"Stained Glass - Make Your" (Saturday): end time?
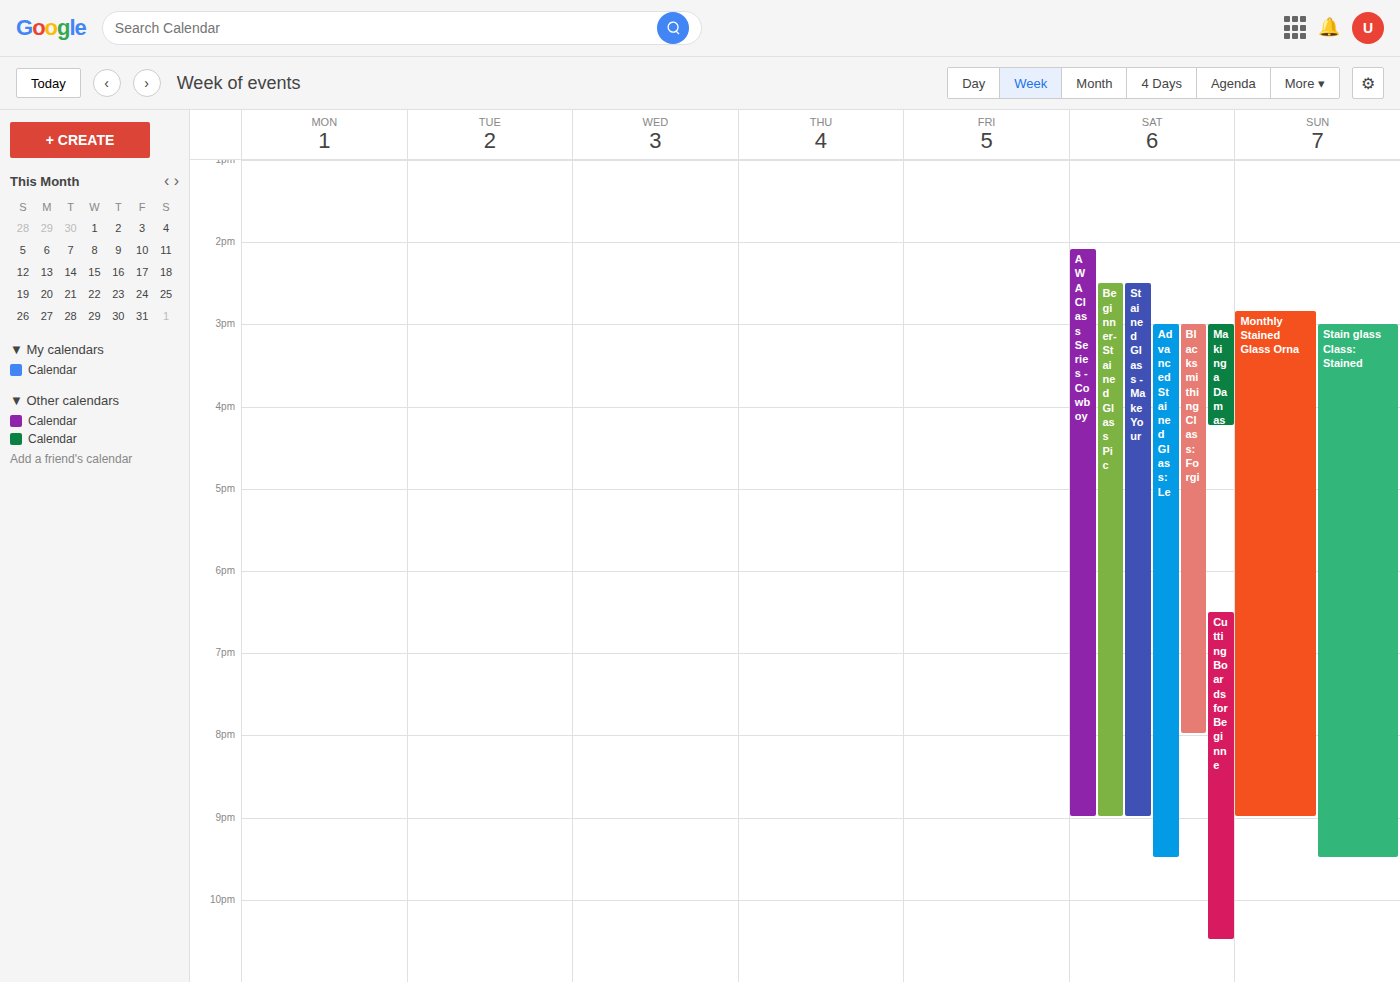
9:00 PM